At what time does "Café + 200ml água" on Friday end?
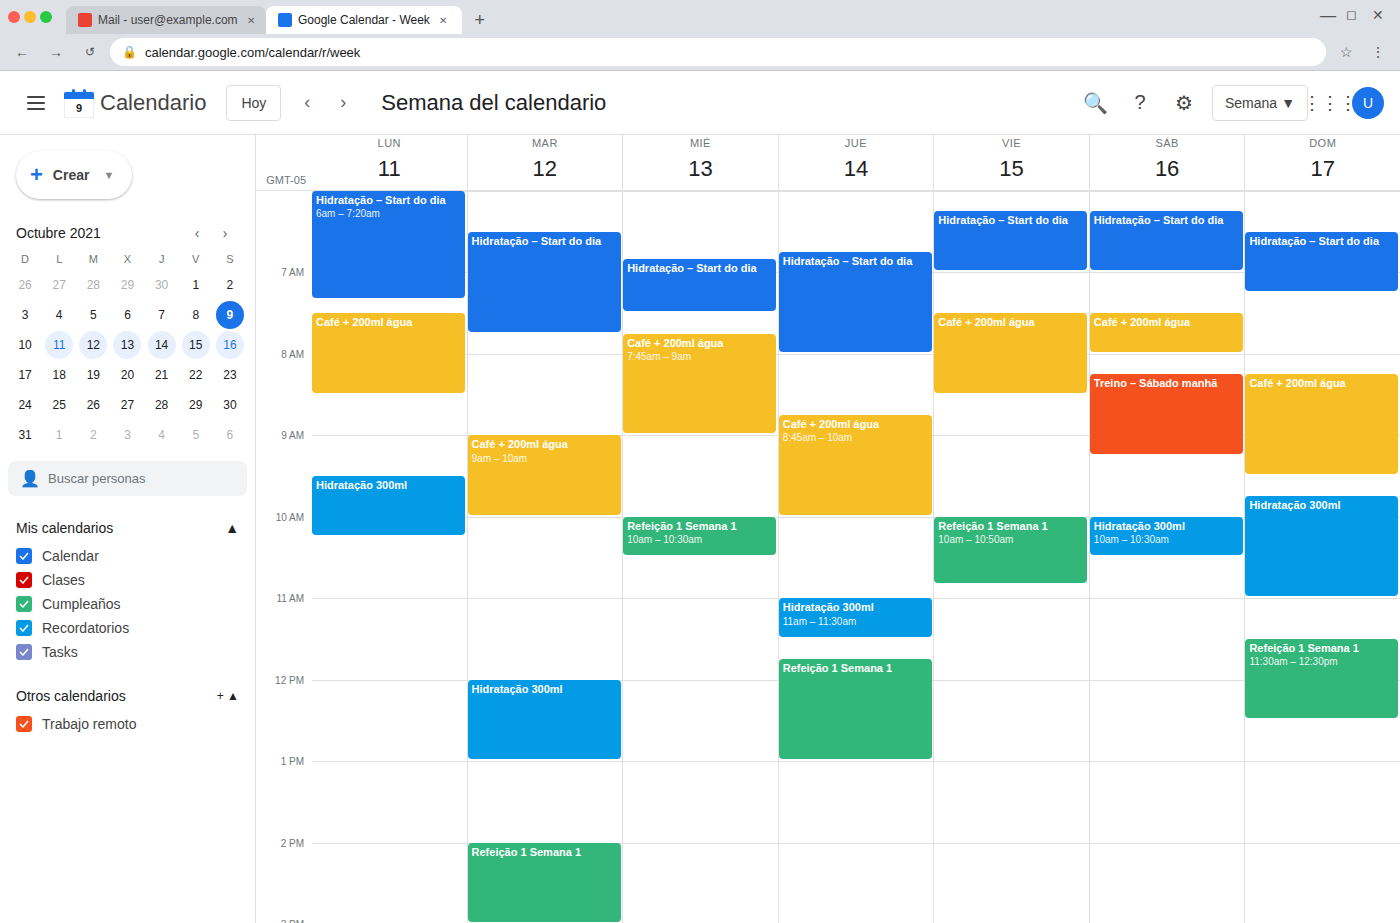
8:30 AM